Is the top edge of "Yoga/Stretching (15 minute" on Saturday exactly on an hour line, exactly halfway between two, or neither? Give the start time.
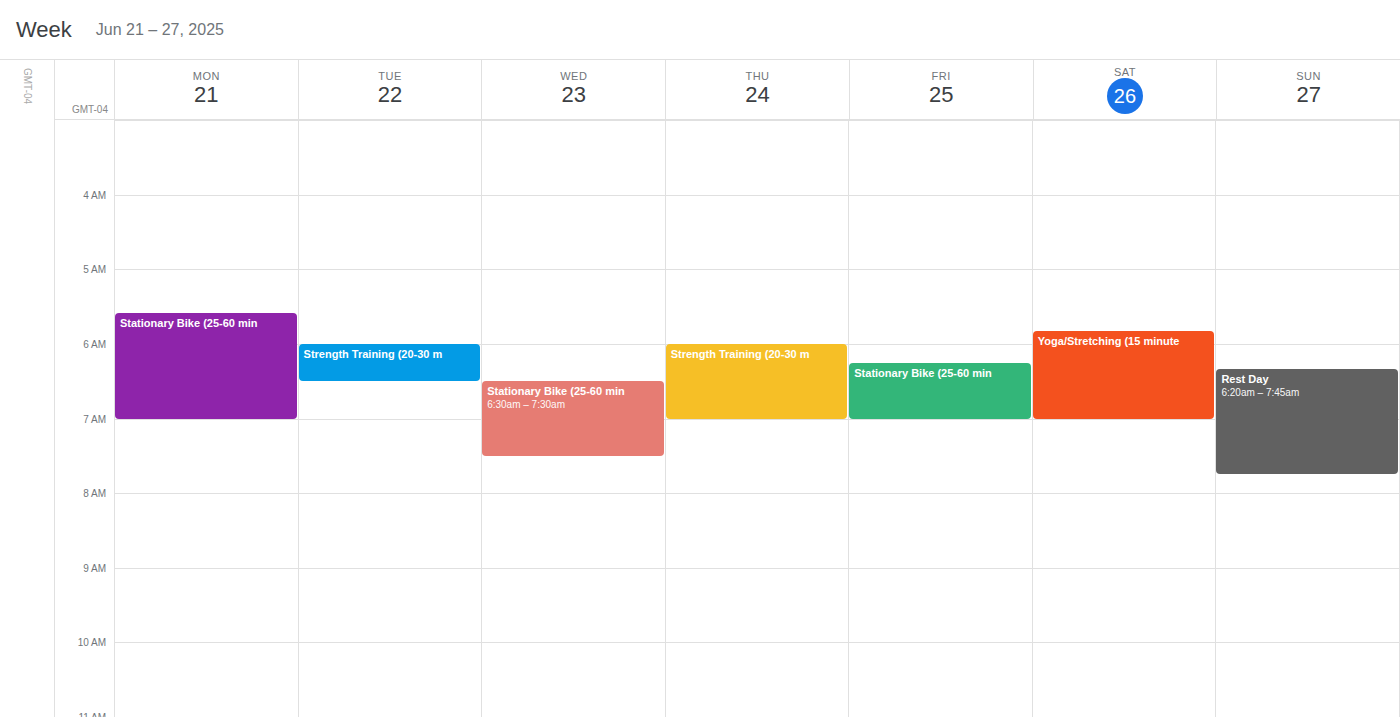
5:50 AM -- neither: 50 minutes below the 5 AM line and 10 minutes above the 6 AM line.